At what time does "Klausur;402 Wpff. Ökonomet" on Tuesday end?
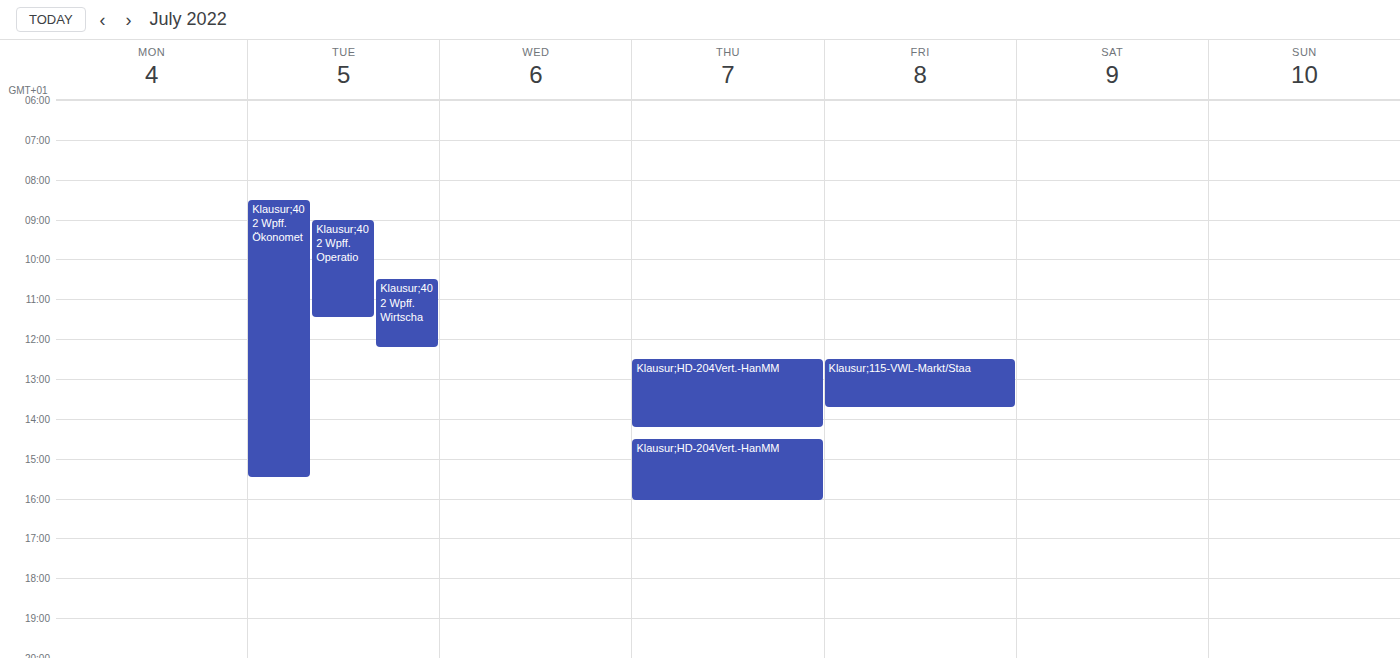
3:30 PM